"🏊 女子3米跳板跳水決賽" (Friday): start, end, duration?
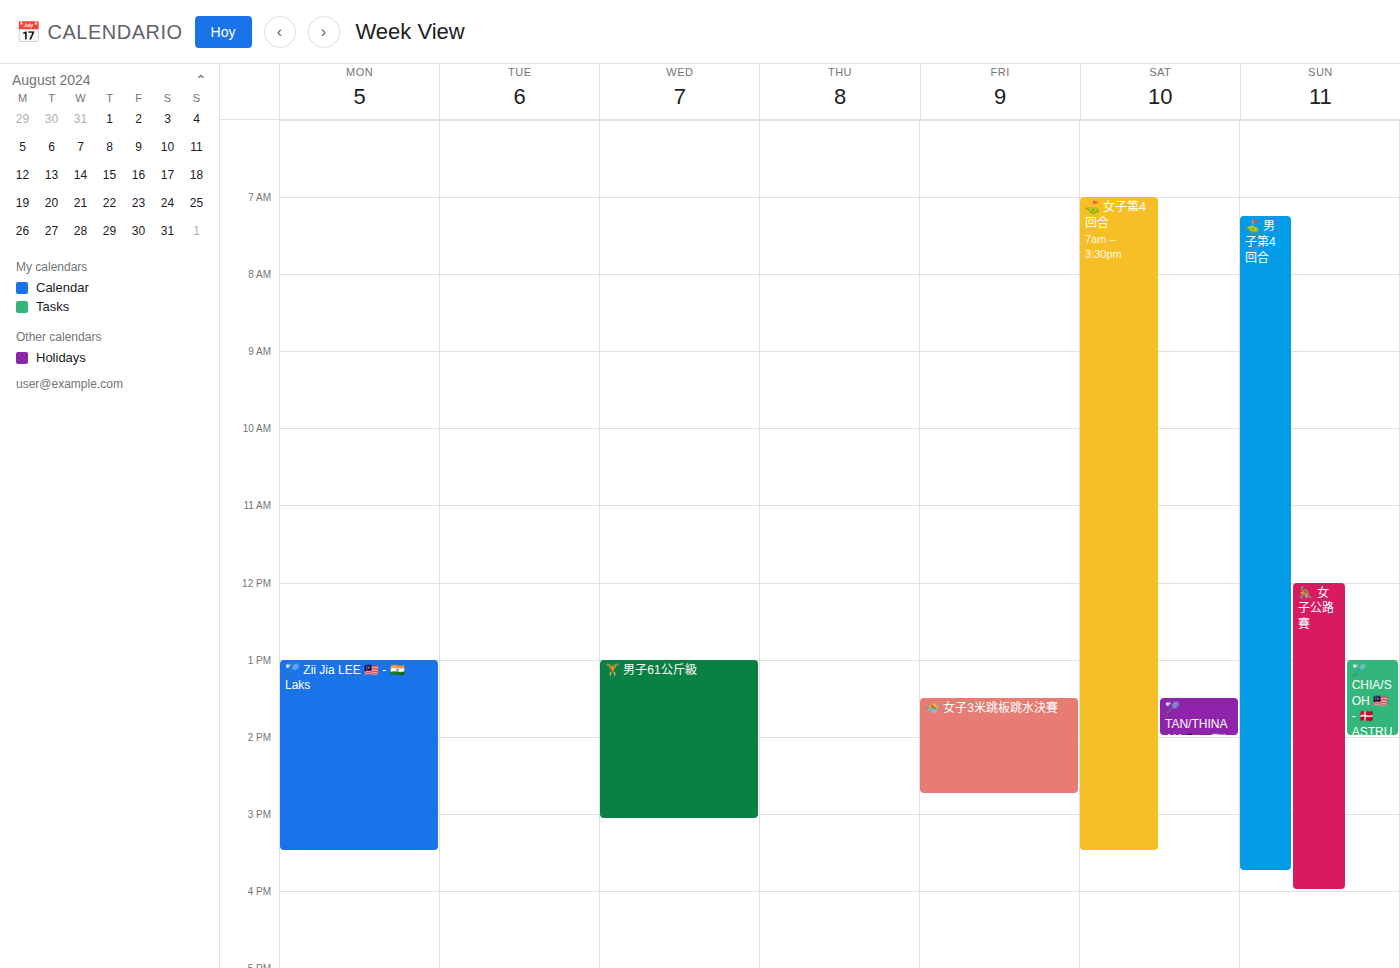
1:30 PM to 2:45 PM, 1 hour 15 minutes